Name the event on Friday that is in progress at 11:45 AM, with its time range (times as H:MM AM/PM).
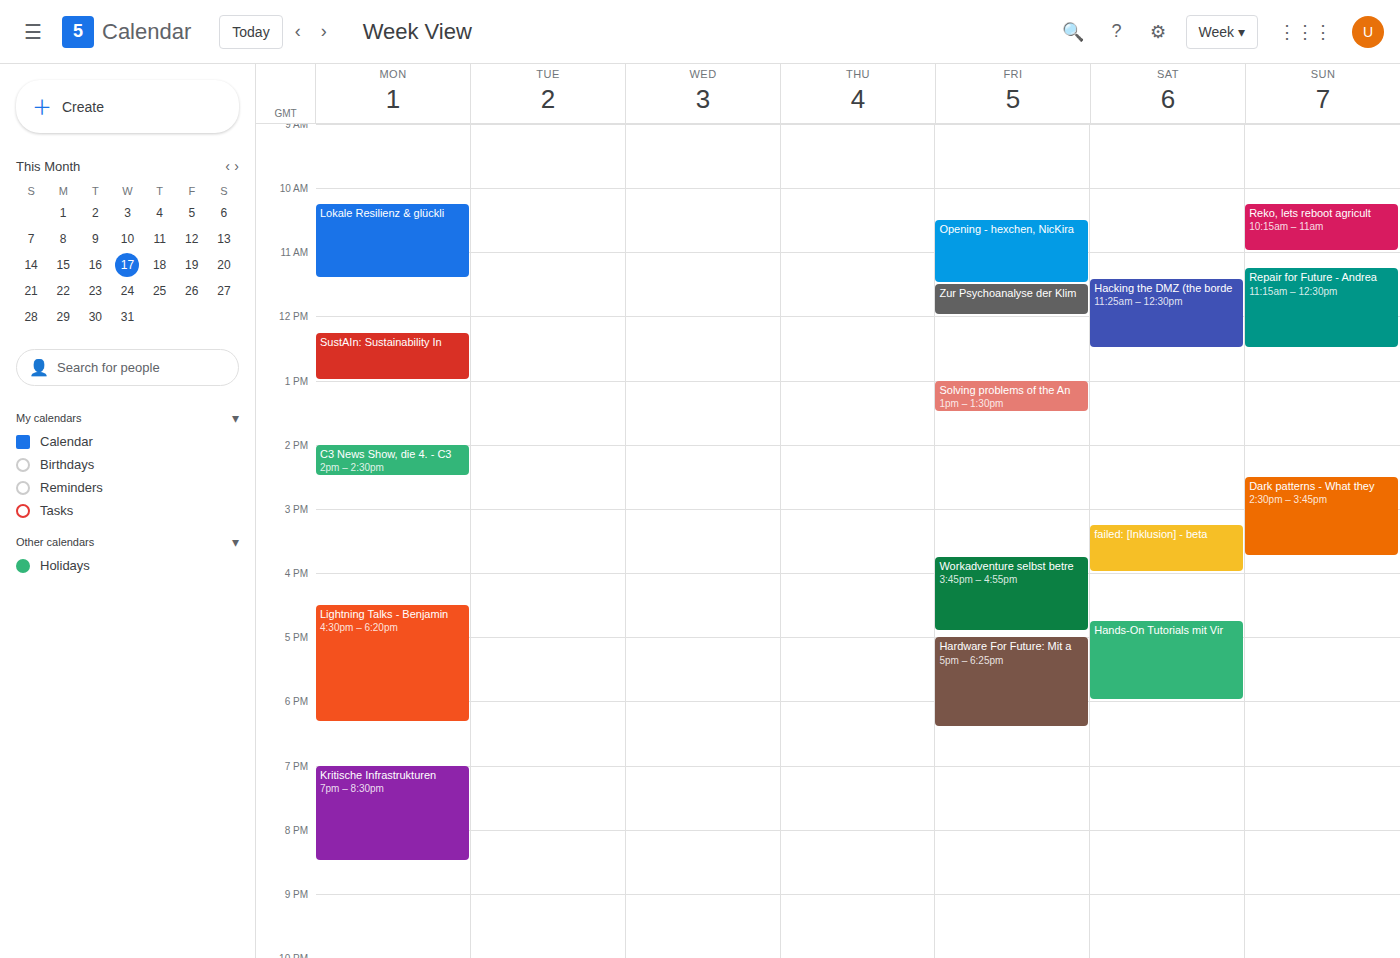
"Zur Psychoanalyse der Klim", 11:30 AM to 12:00 PM